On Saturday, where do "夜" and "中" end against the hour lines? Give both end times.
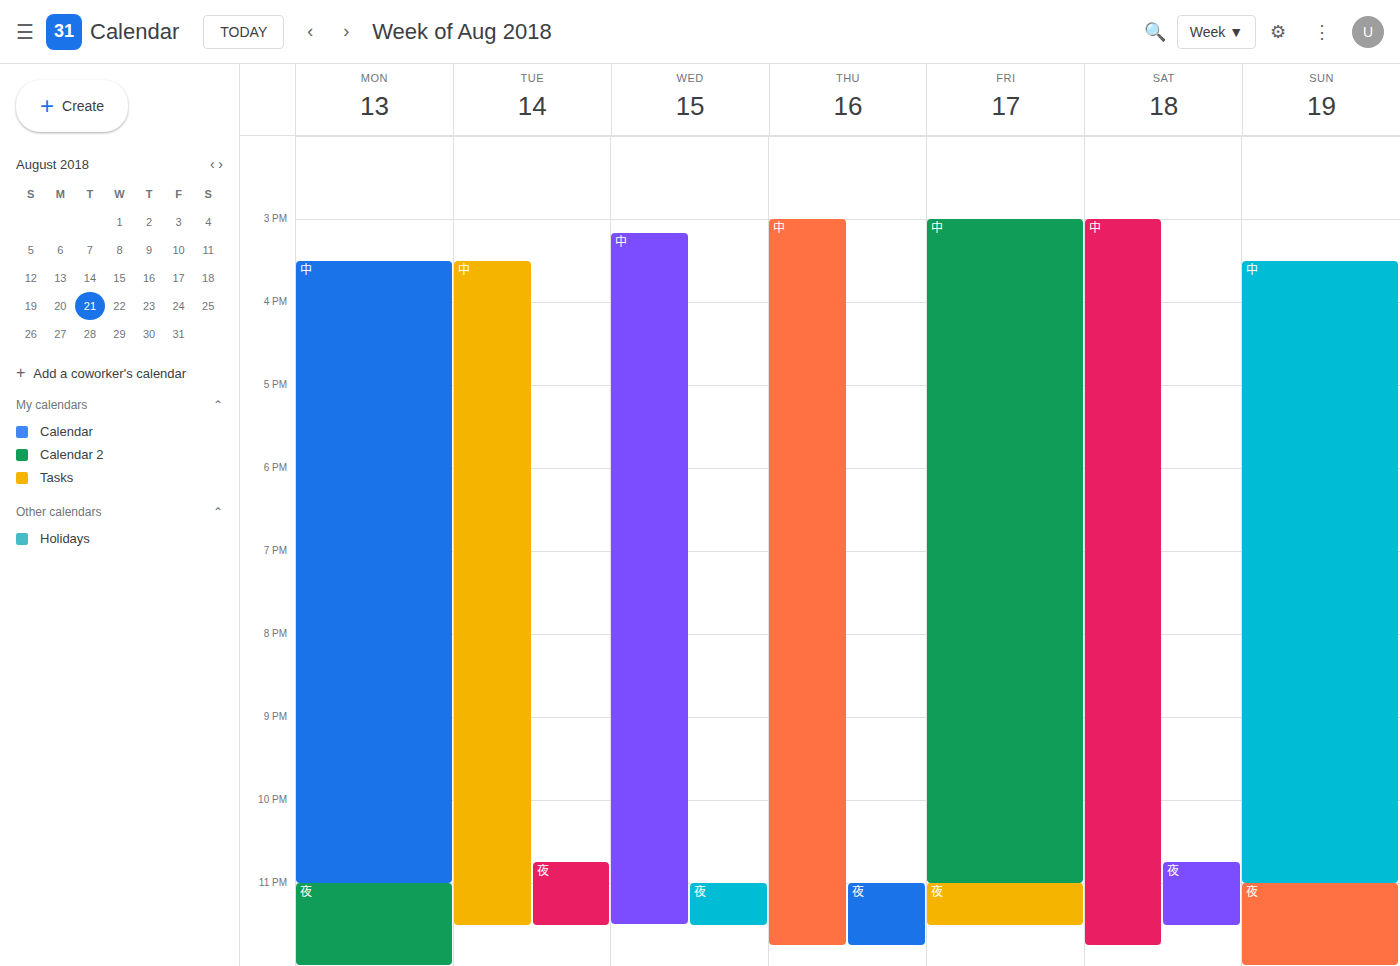
"夜": 11:30 PM, halfway between the 11 PM and 12 AM lines. "中": 11:45 PM, neither: three quarters of the way from the 11 PM line to the 12 AM line.